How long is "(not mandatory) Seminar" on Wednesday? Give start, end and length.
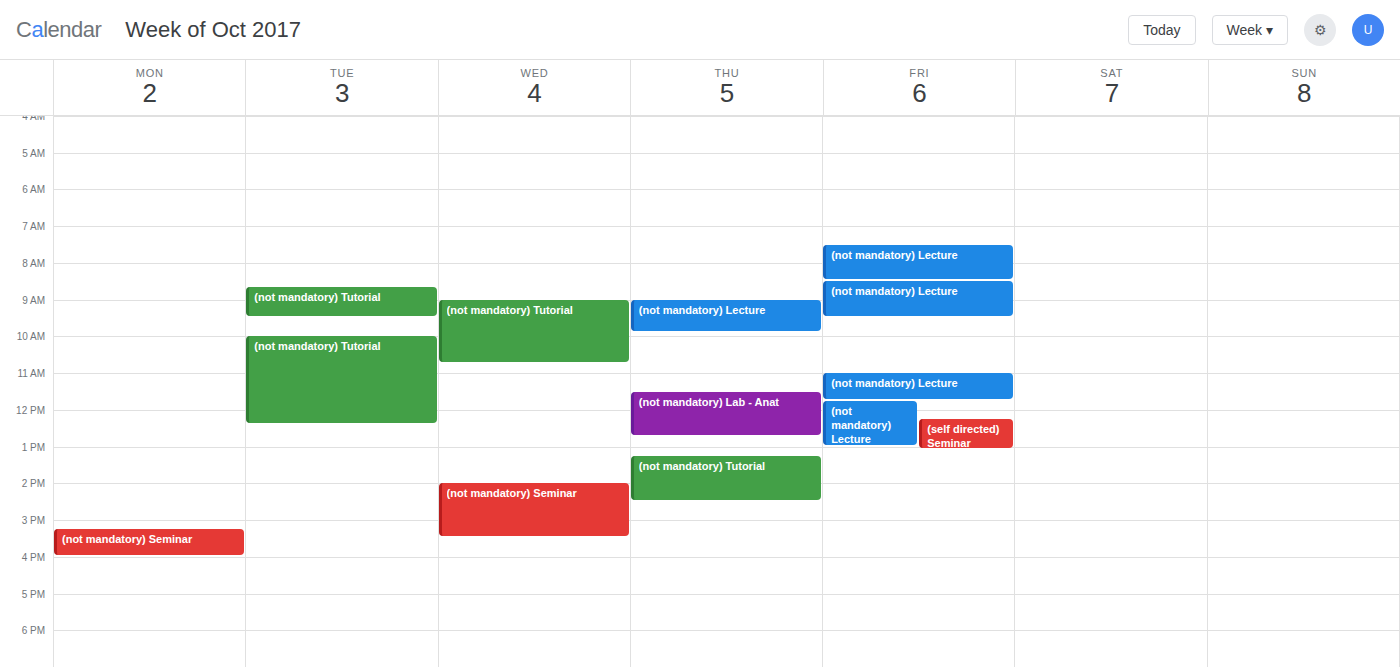
2:00 PM to 3:30 PM, 1 hour 30 minutes